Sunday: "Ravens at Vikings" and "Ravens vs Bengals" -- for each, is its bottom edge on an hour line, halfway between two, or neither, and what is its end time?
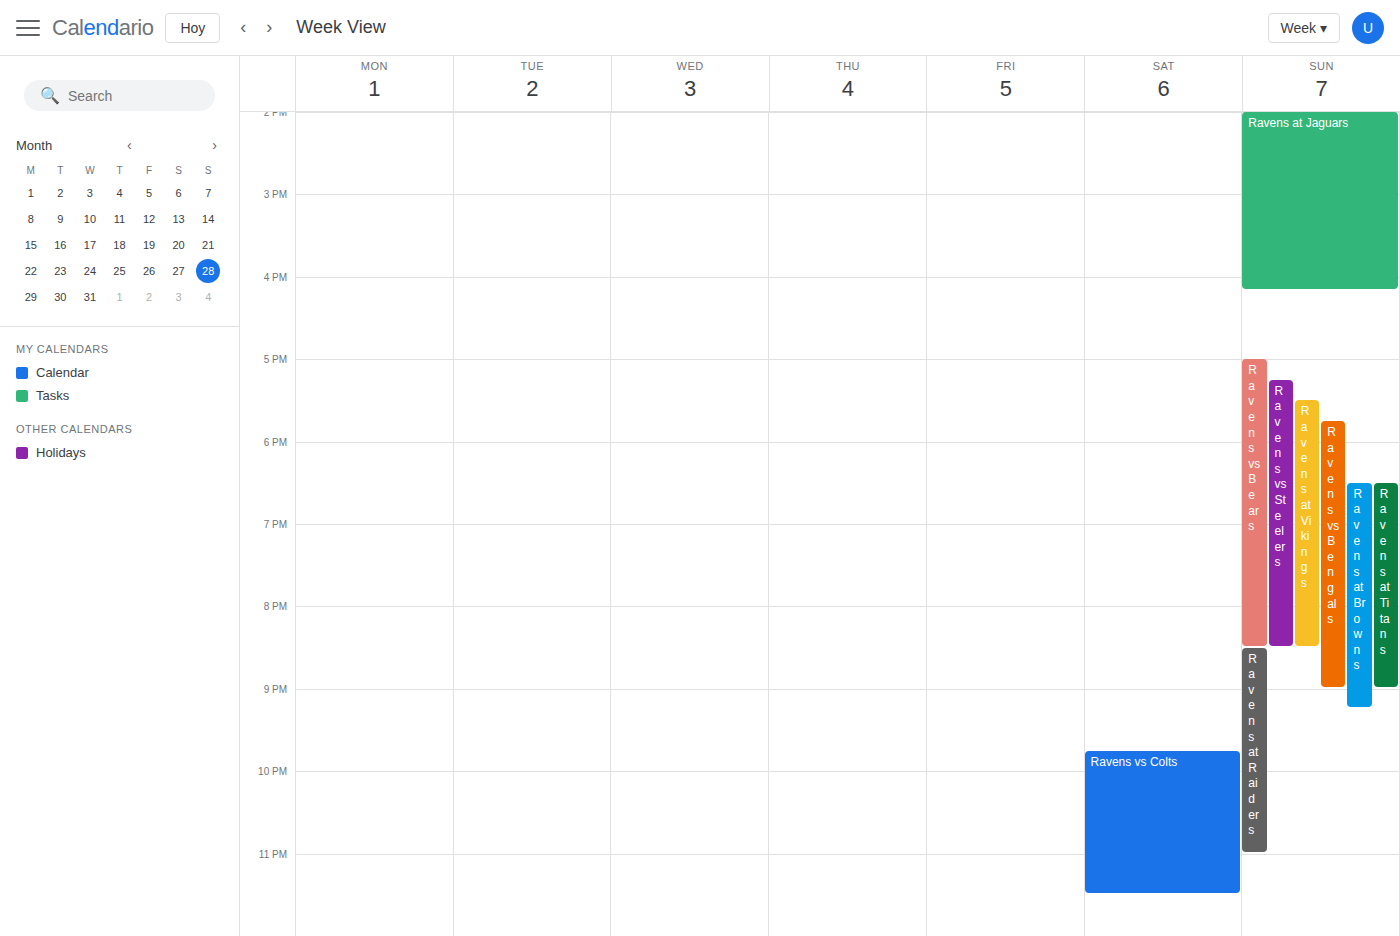
"Ravens at Vikings": 8:30 PM, halfway between the 8 PM and 9 PM lines. "Ravens vs Bengals": 9:00 PM, exactly on the 9 PM line.